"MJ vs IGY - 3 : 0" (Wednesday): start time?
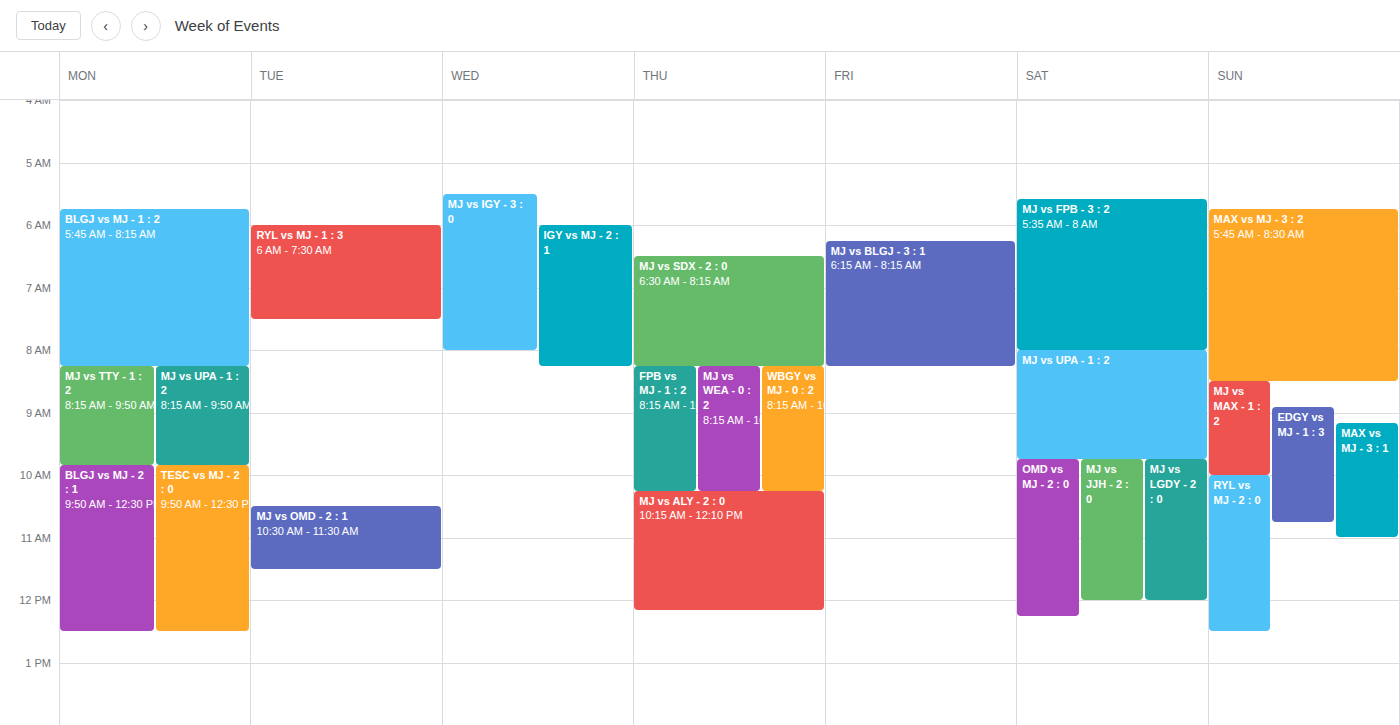
5:30 AM